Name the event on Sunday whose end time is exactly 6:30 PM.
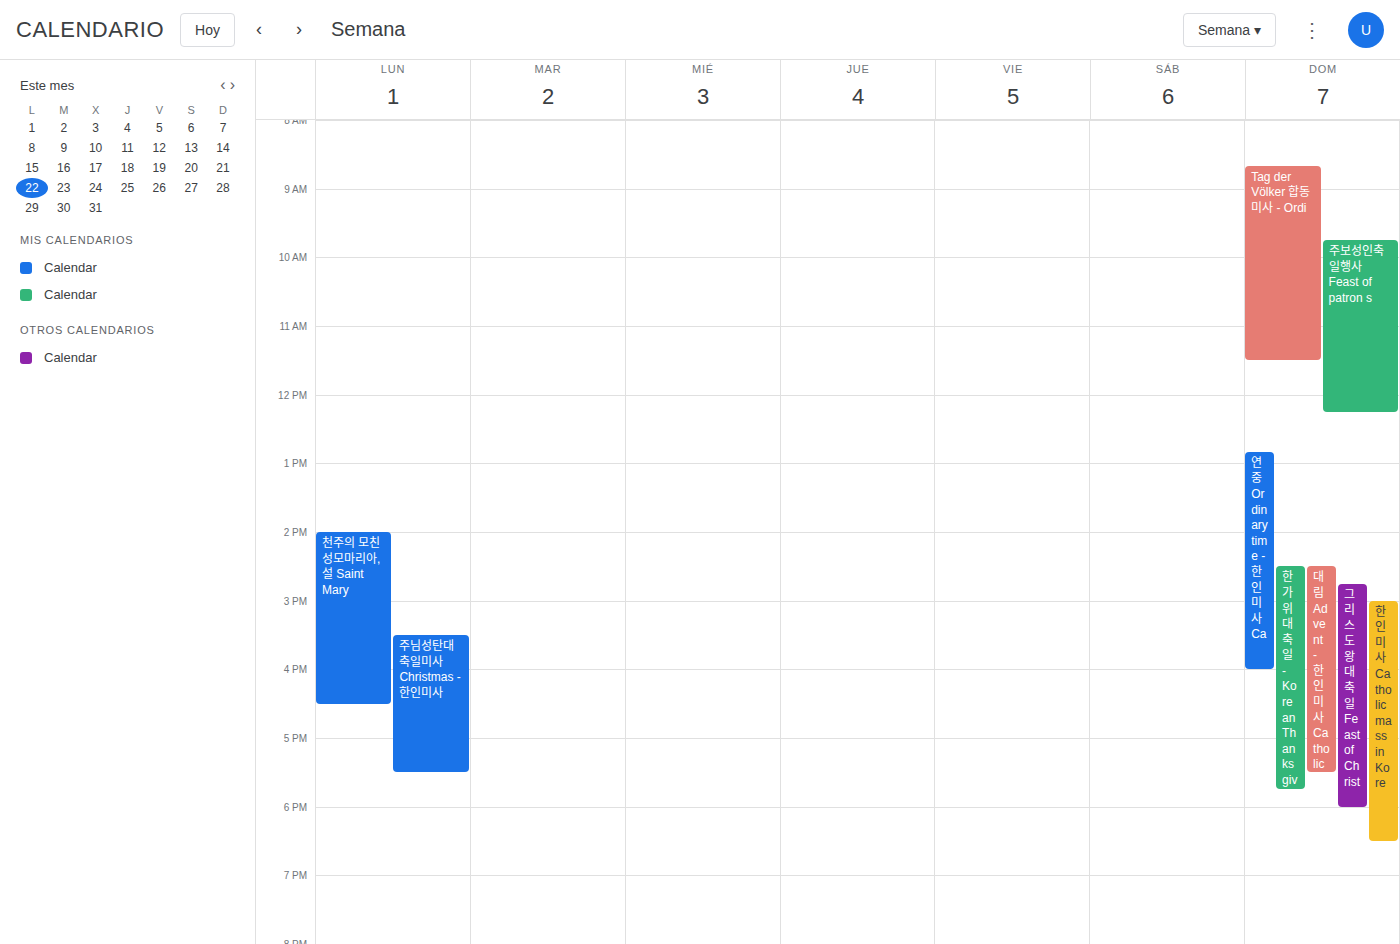
"한인미사 Catholic mass in Kore"